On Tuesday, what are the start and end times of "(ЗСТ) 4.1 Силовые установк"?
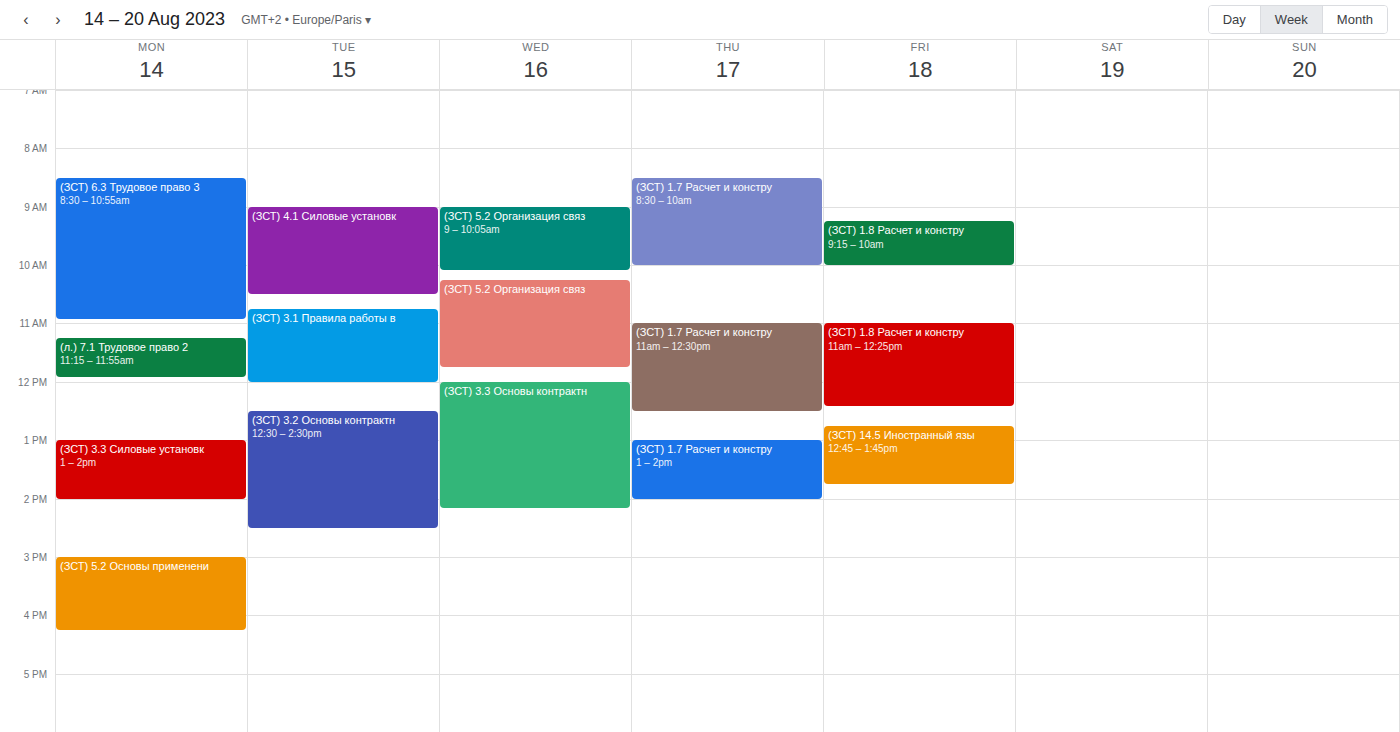
9:00 AM to 10:30 AM